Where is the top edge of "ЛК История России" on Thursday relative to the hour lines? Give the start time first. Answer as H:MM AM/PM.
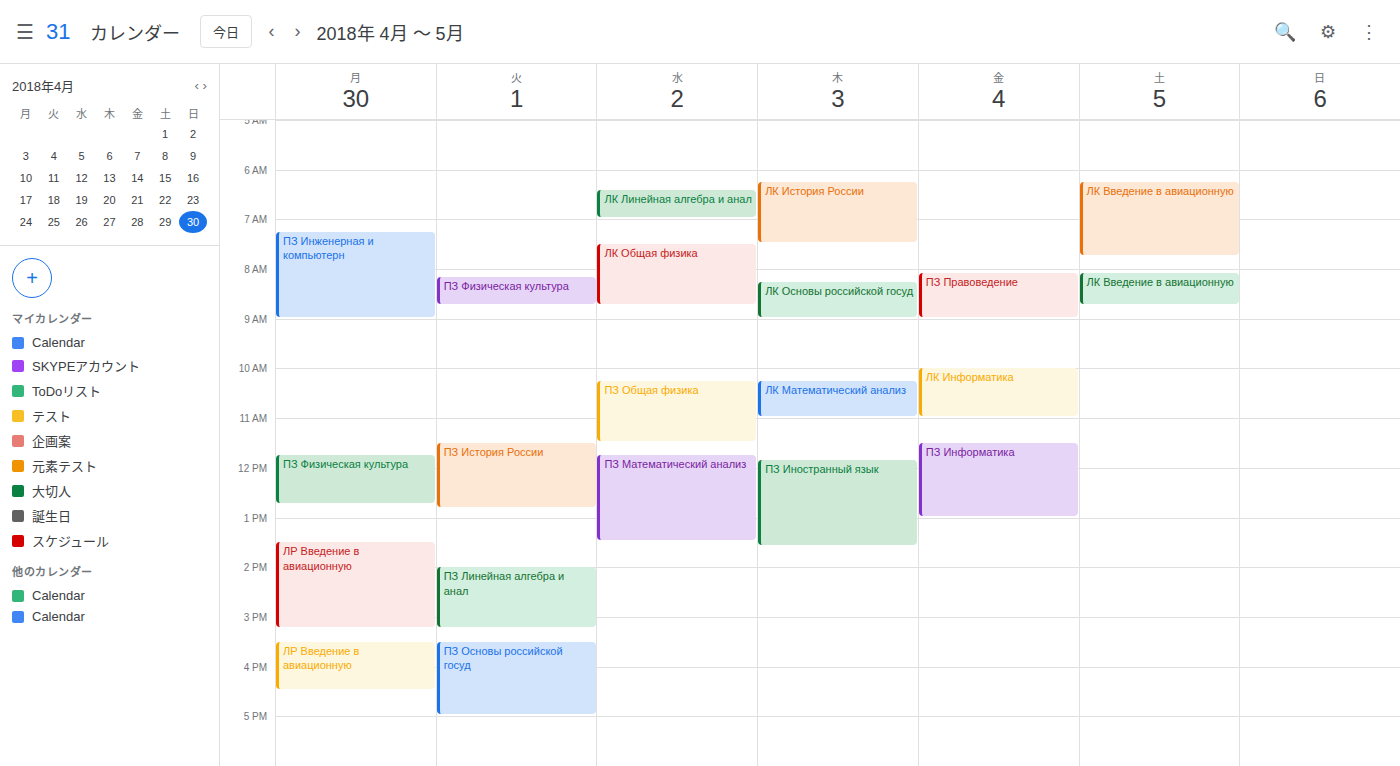
6:15 AM -- neither: a quarter of the way from the 6 AM line to the 7 AM line.